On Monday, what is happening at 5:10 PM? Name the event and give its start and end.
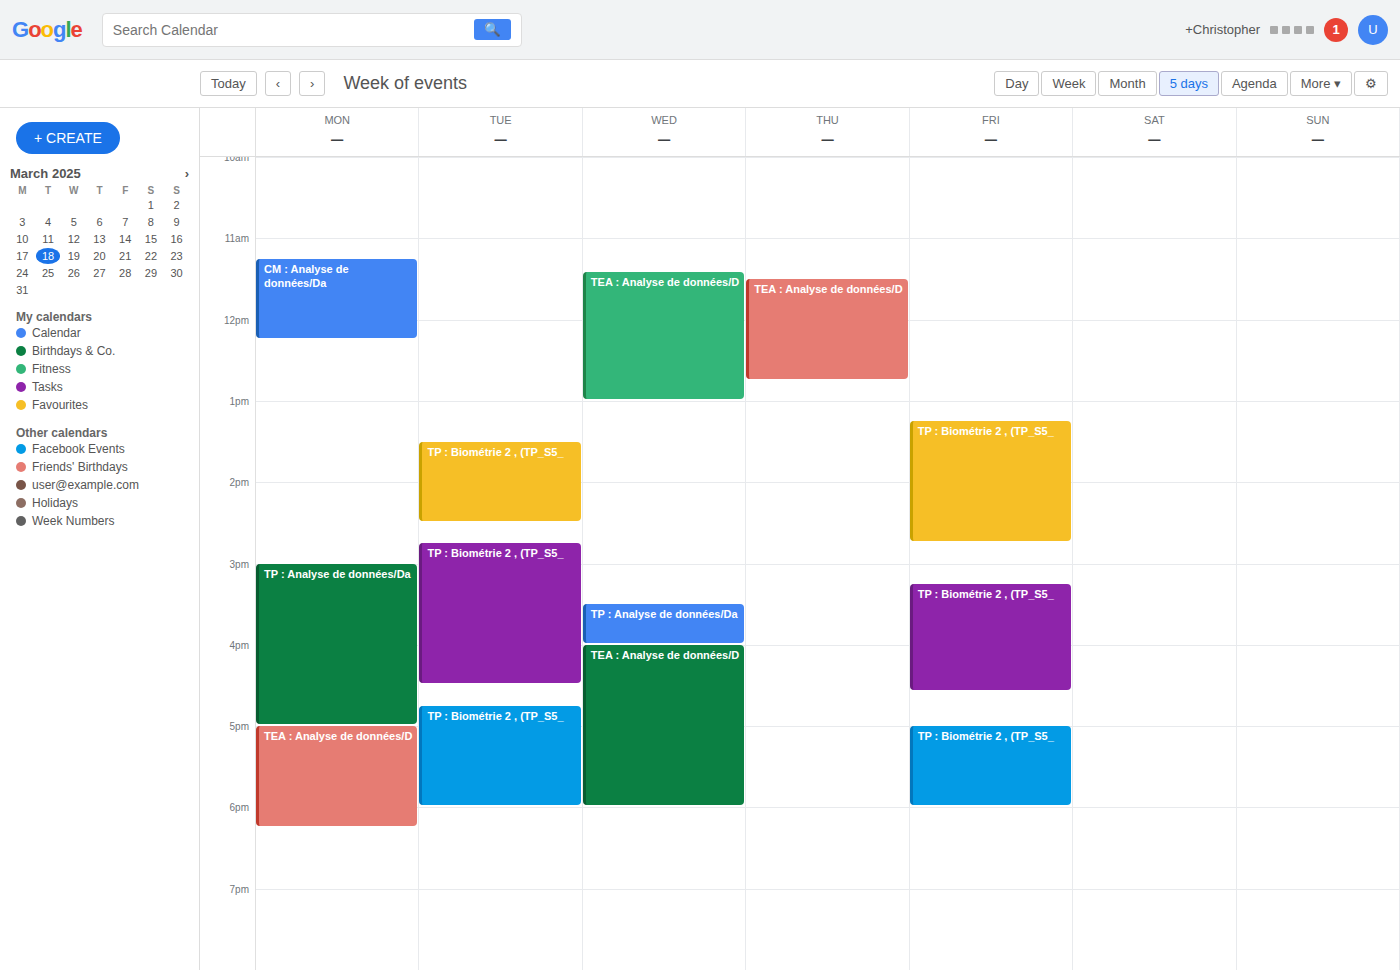
"TEA : Analyse de données/D", 5:00 PM to 6:15 PM